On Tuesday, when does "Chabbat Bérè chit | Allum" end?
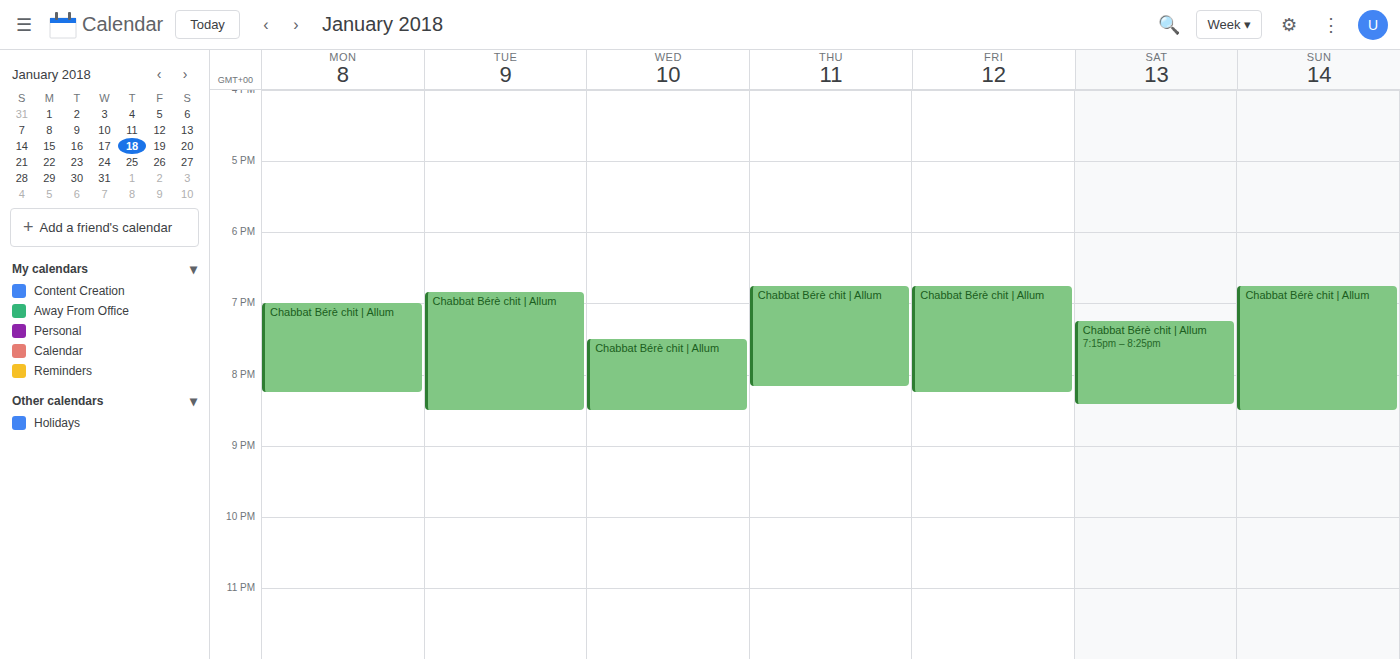
8:30 PM